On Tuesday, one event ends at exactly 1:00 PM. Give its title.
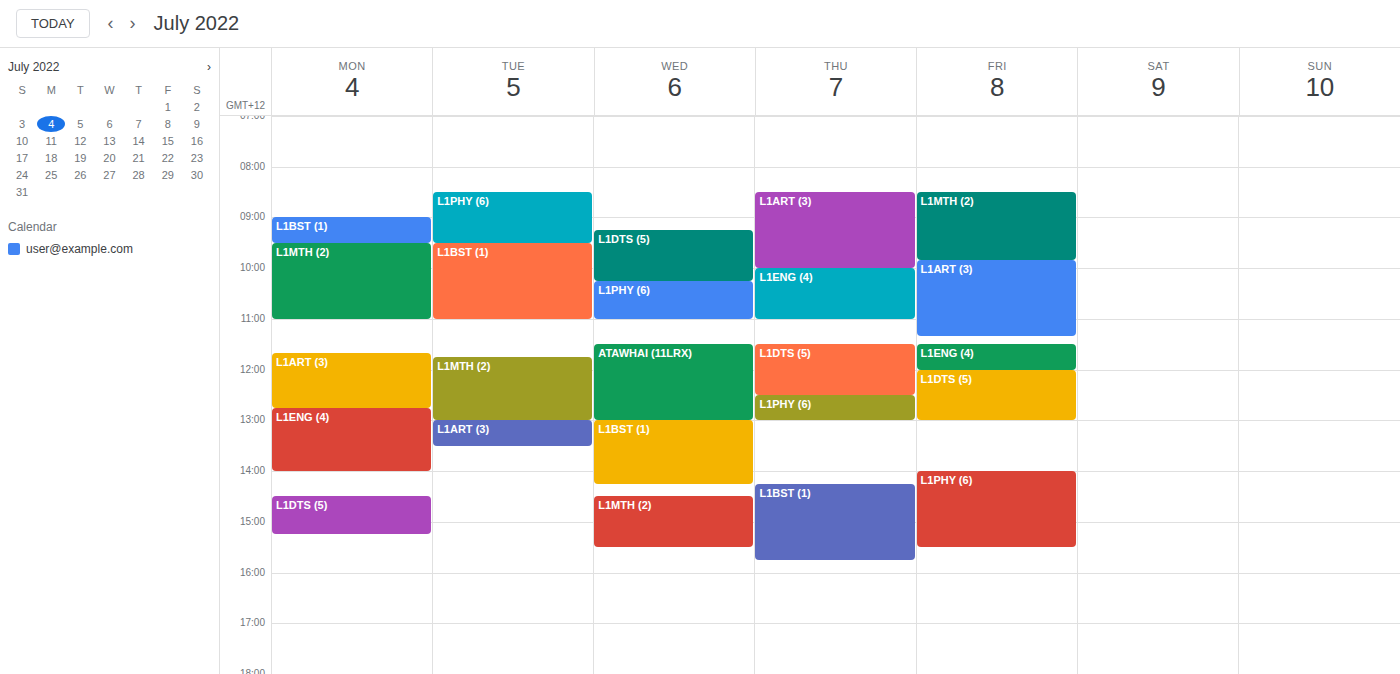
"L1MTH (2)"